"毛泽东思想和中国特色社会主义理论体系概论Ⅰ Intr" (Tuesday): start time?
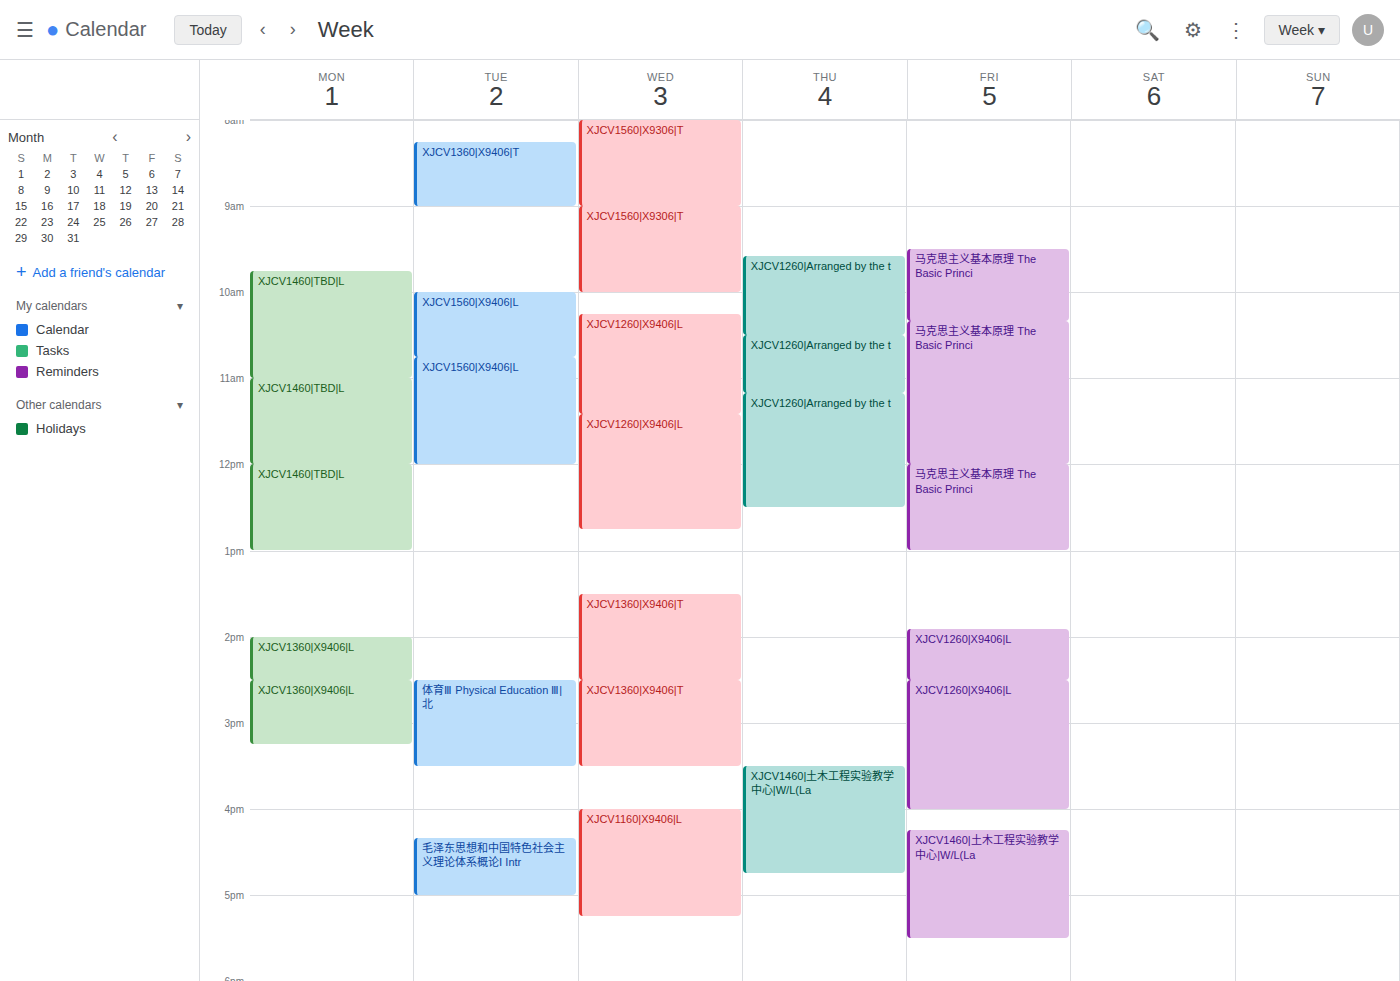
4:20 PM